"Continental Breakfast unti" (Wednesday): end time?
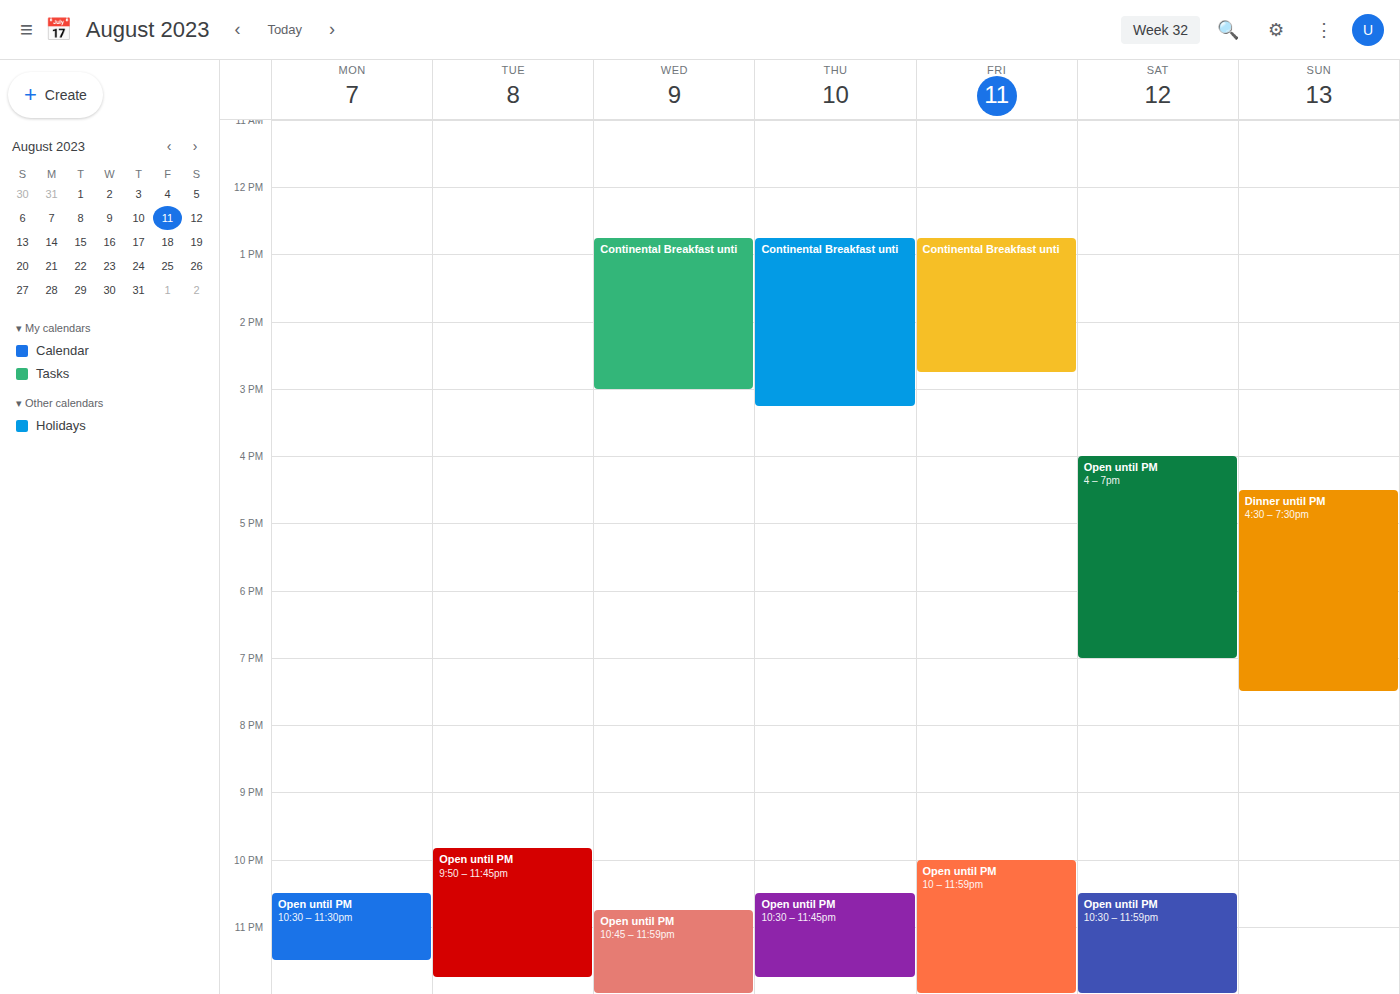
3:00 PM